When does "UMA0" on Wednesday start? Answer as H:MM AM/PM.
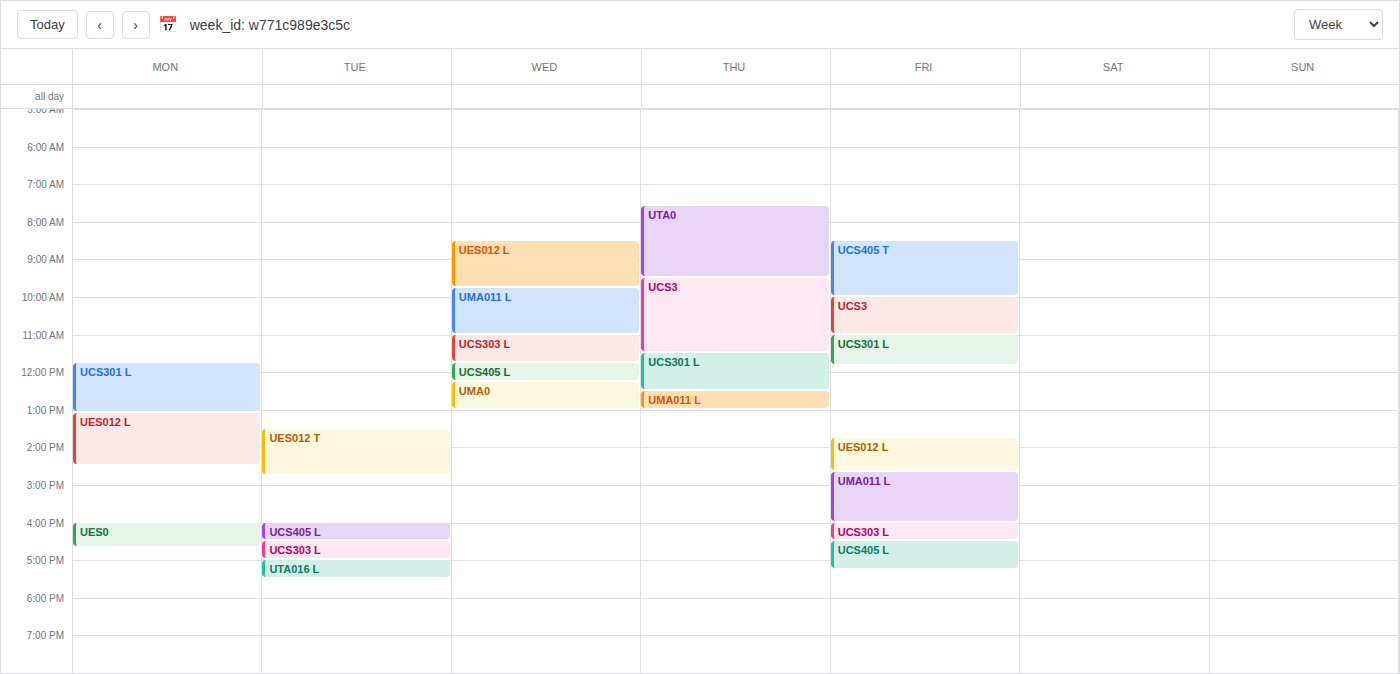
12:15 PM